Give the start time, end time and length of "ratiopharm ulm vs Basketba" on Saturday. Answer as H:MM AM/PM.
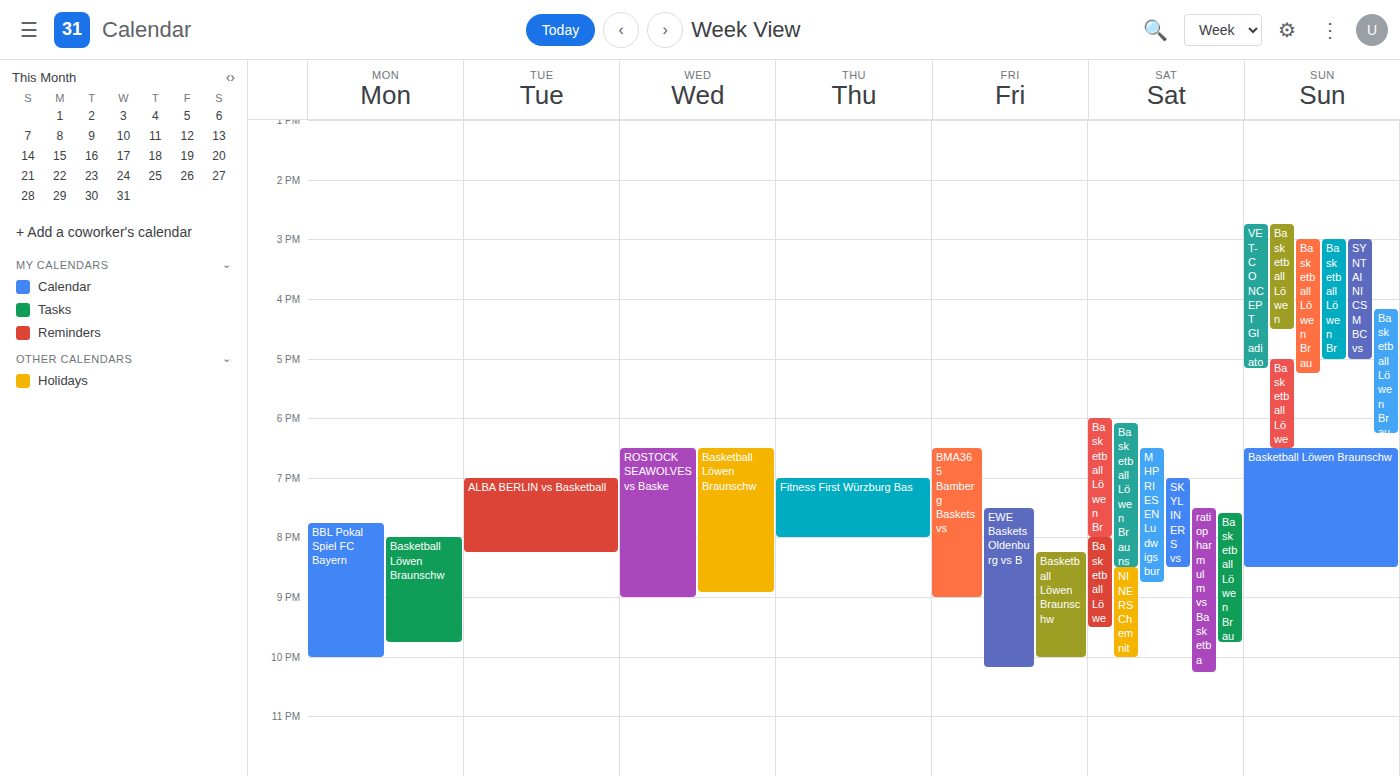
7:30 PM to 10:15 PM, 2 hours 45 minutes